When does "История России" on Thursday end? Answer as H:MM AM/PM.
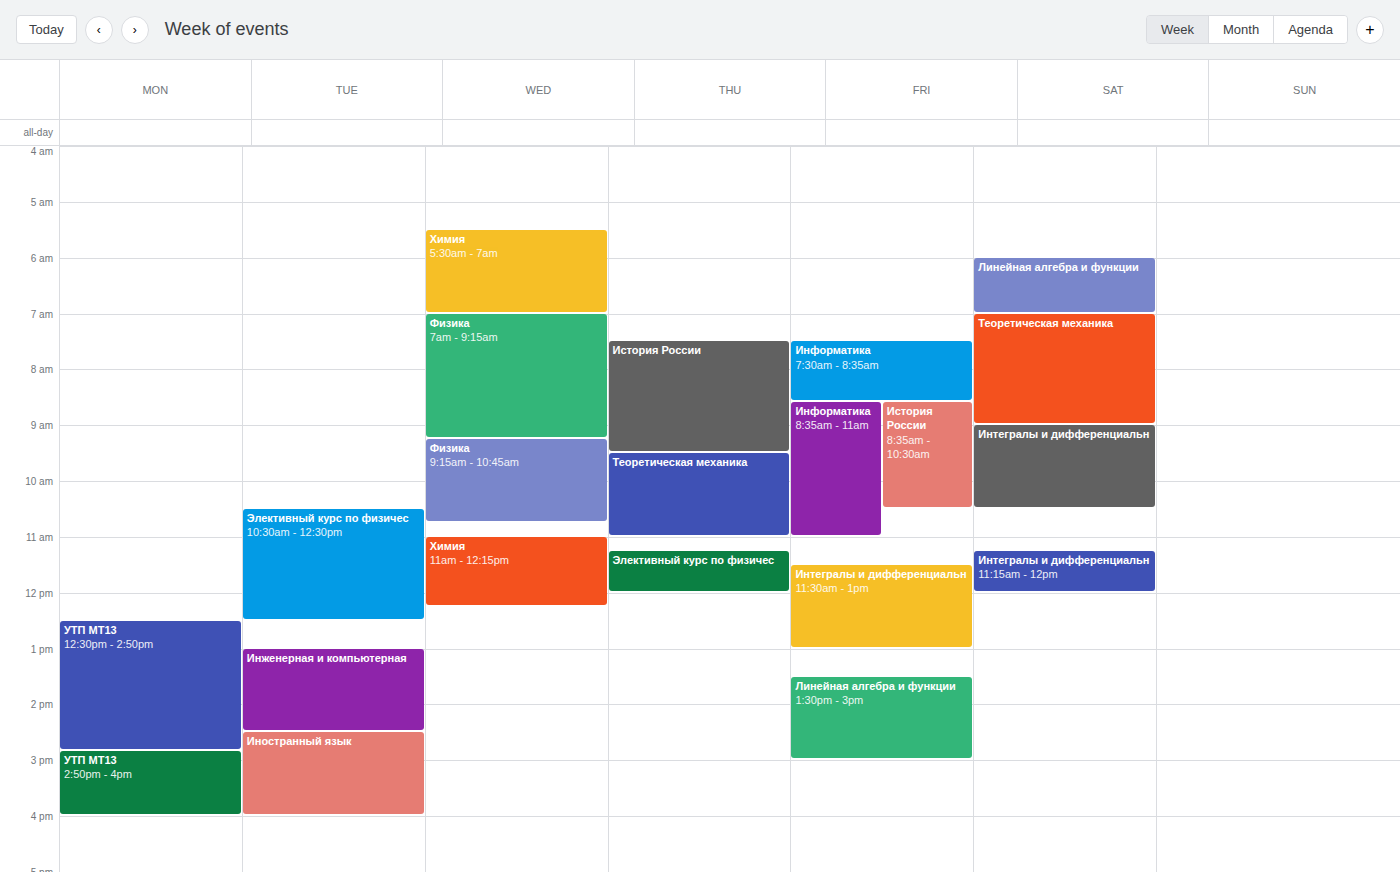
9:30 AM